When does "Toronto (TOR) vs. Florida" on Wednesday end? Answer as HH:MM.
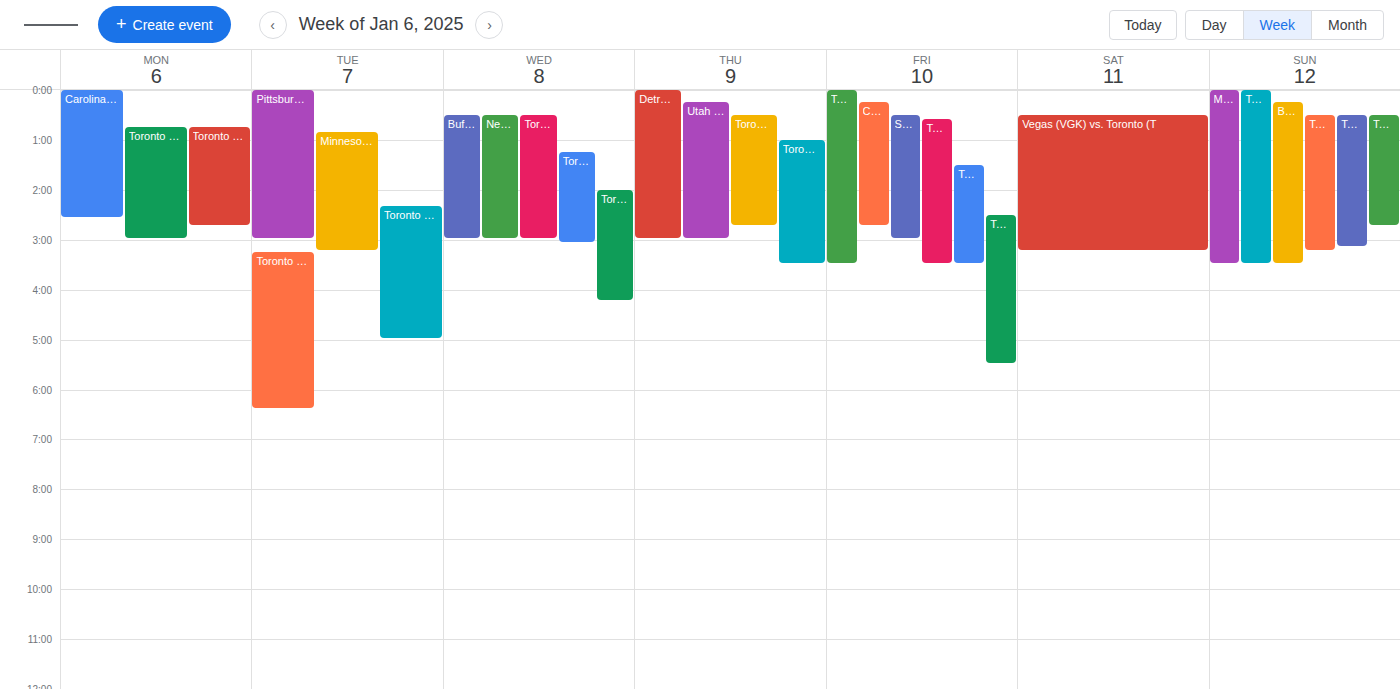
03:05